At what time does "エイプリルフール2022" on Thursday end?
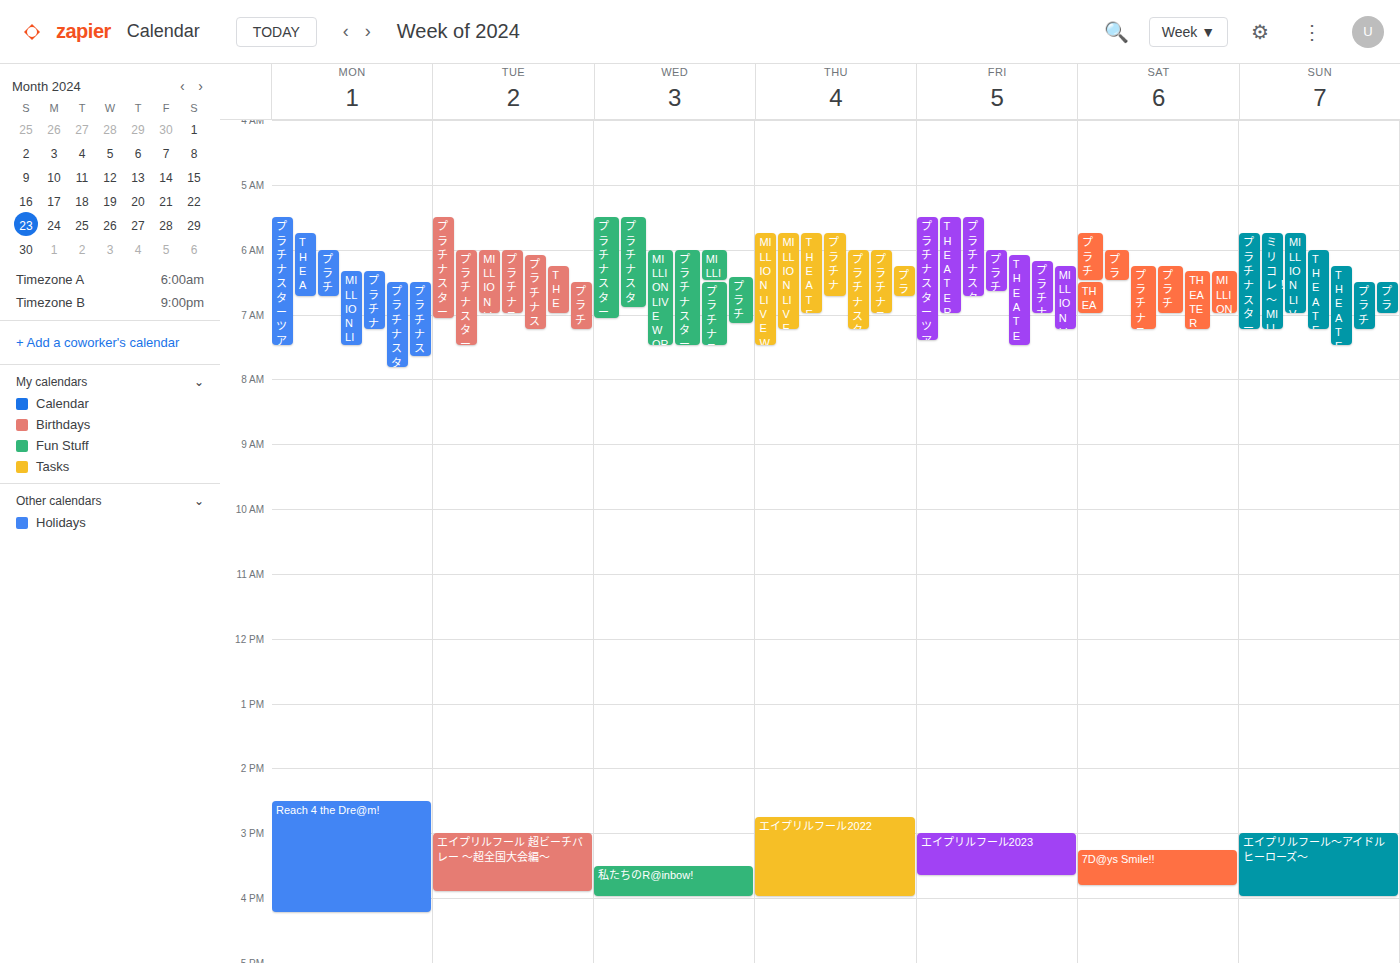
4:00 PM